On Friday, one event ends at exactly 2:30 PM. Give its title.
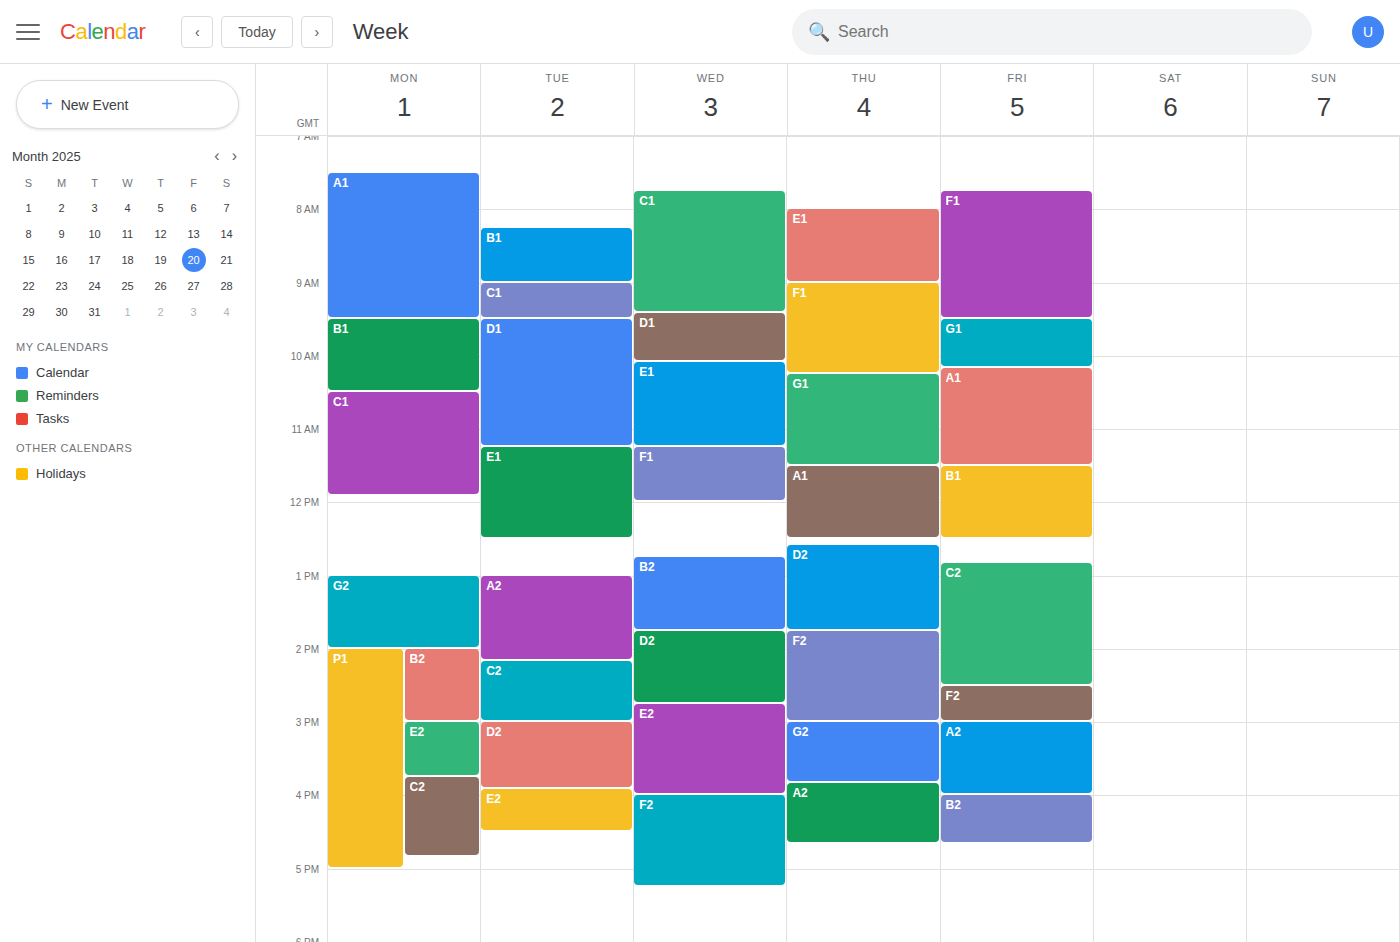
"C2"